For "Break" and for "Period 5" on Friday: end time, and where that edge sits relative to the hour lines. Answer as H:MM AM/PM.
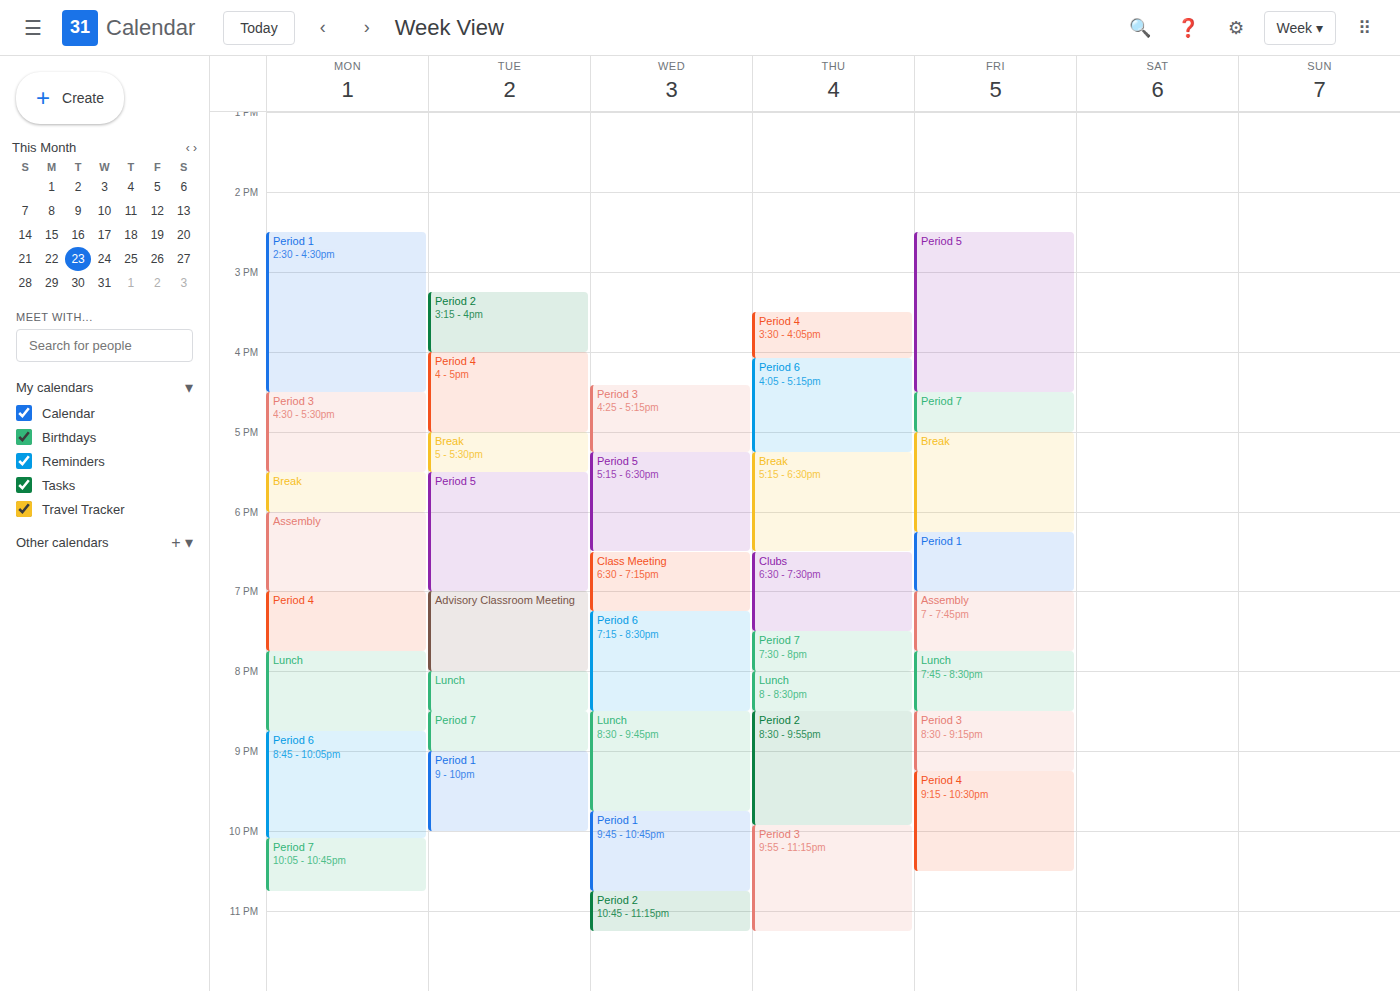
"Break": 6:15 PM, neither: a quarter of the way from the 6 PM line to the 7 PM line. "Period 5": 4:30 PM, halfway between the 4 PM and 5 PM lines.